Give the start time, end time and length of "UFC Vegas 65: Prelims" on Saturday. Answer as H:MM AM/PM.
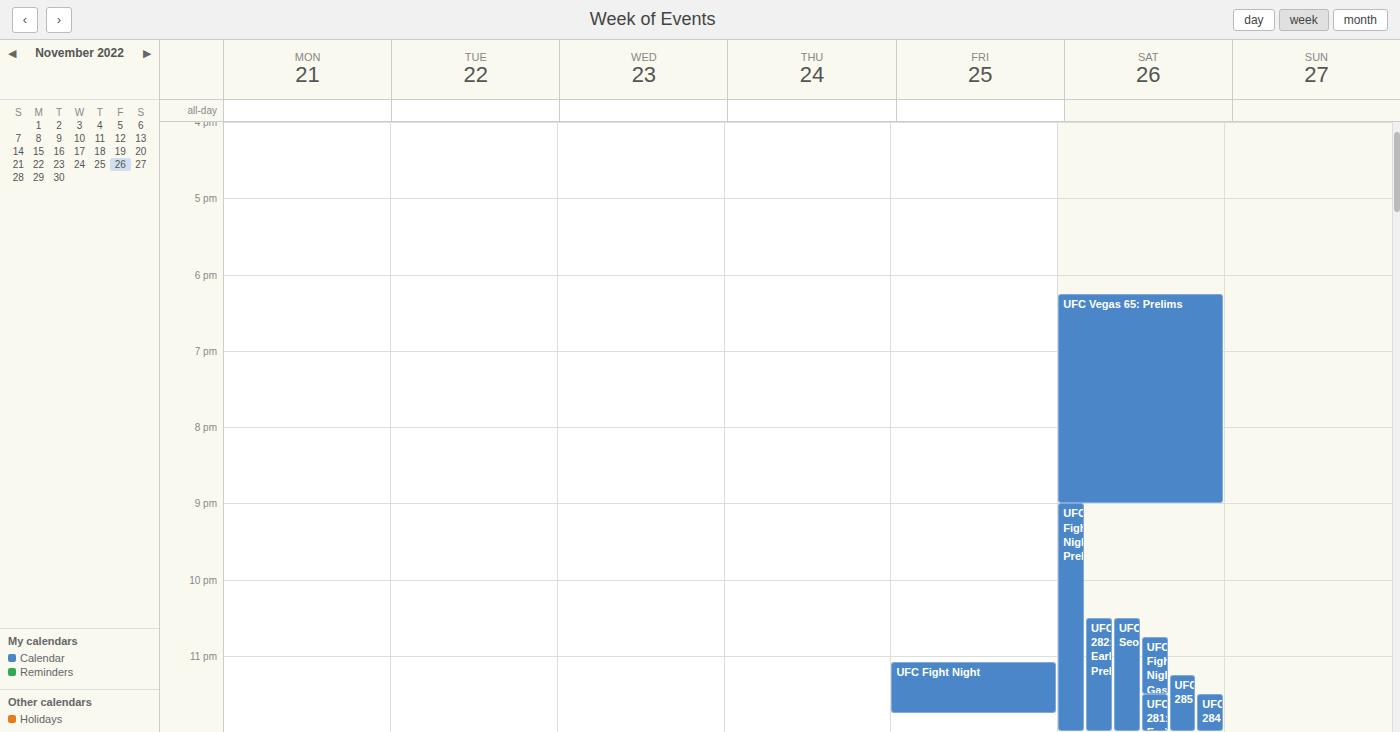
6:15 PM to 9:00 PM, 2 hours 45 minutes